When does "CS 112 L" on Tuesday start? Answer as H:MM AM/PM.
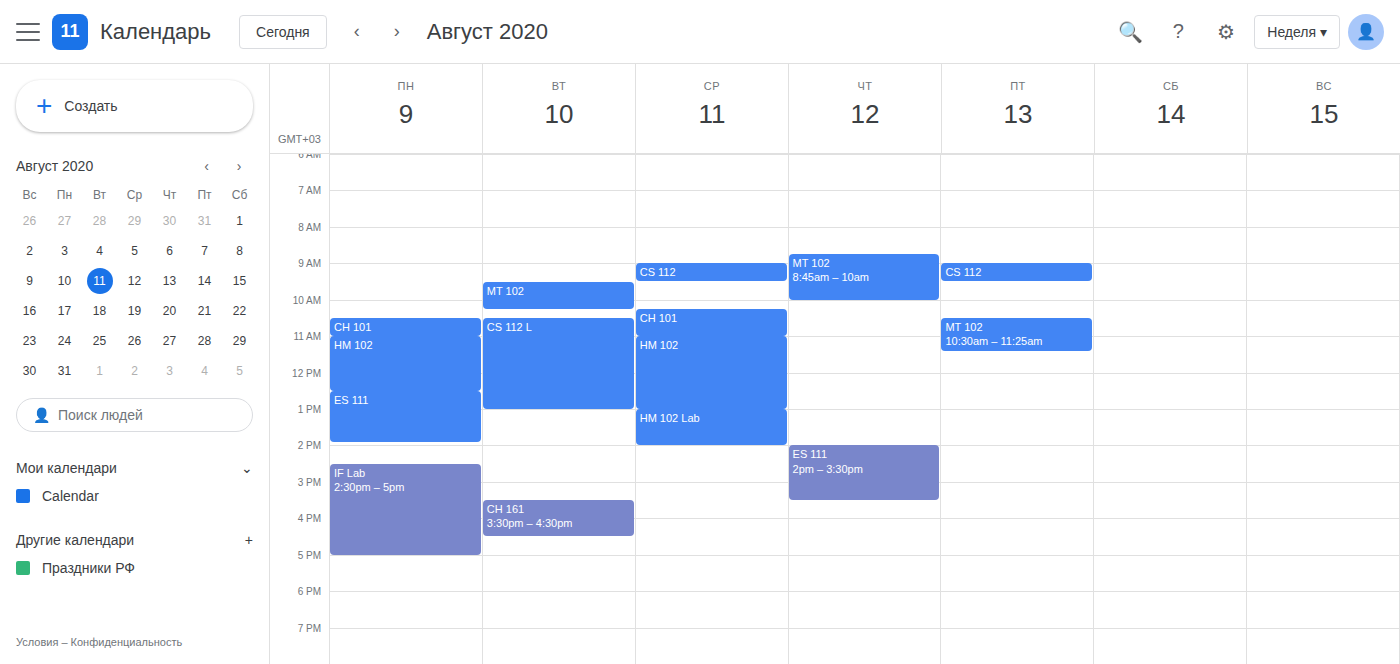
10:30 AM